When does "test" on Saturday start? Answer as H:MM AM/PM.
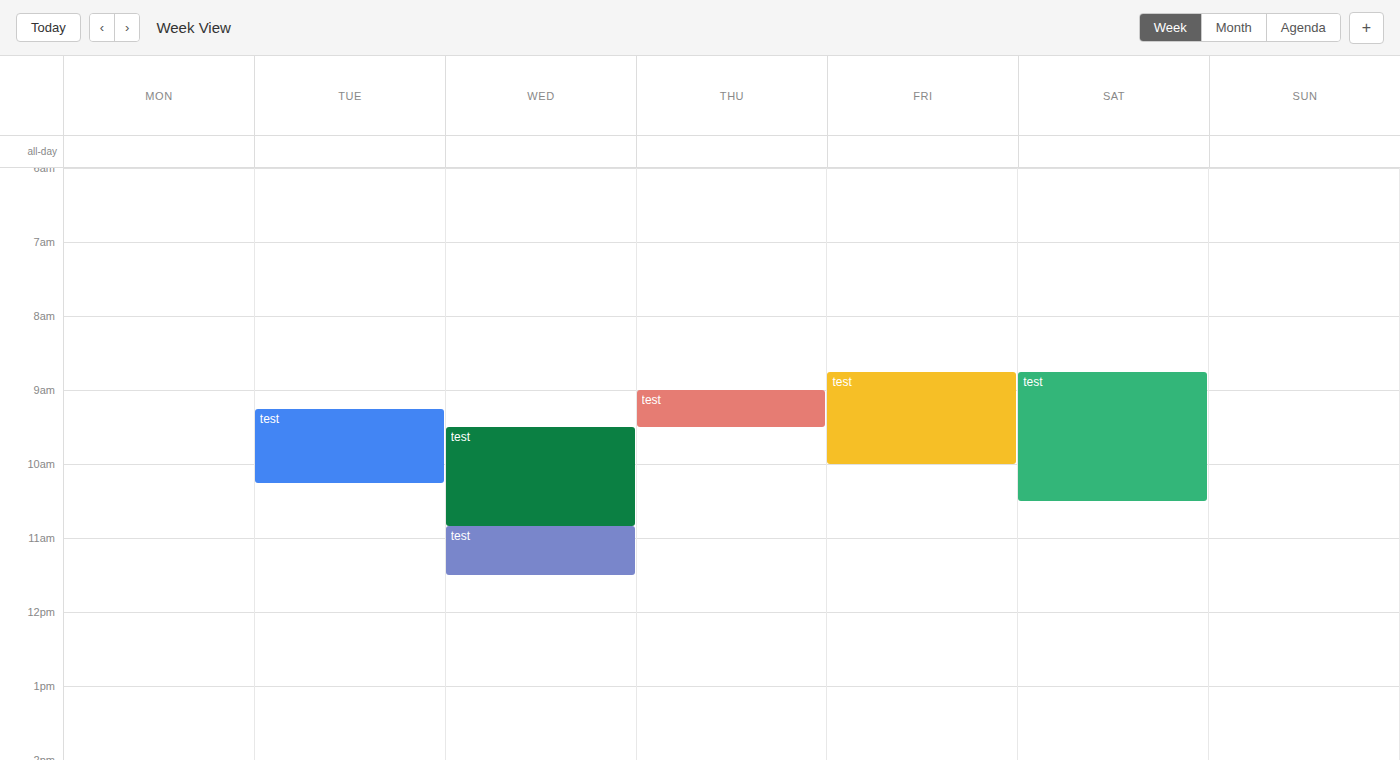
8:45 AM